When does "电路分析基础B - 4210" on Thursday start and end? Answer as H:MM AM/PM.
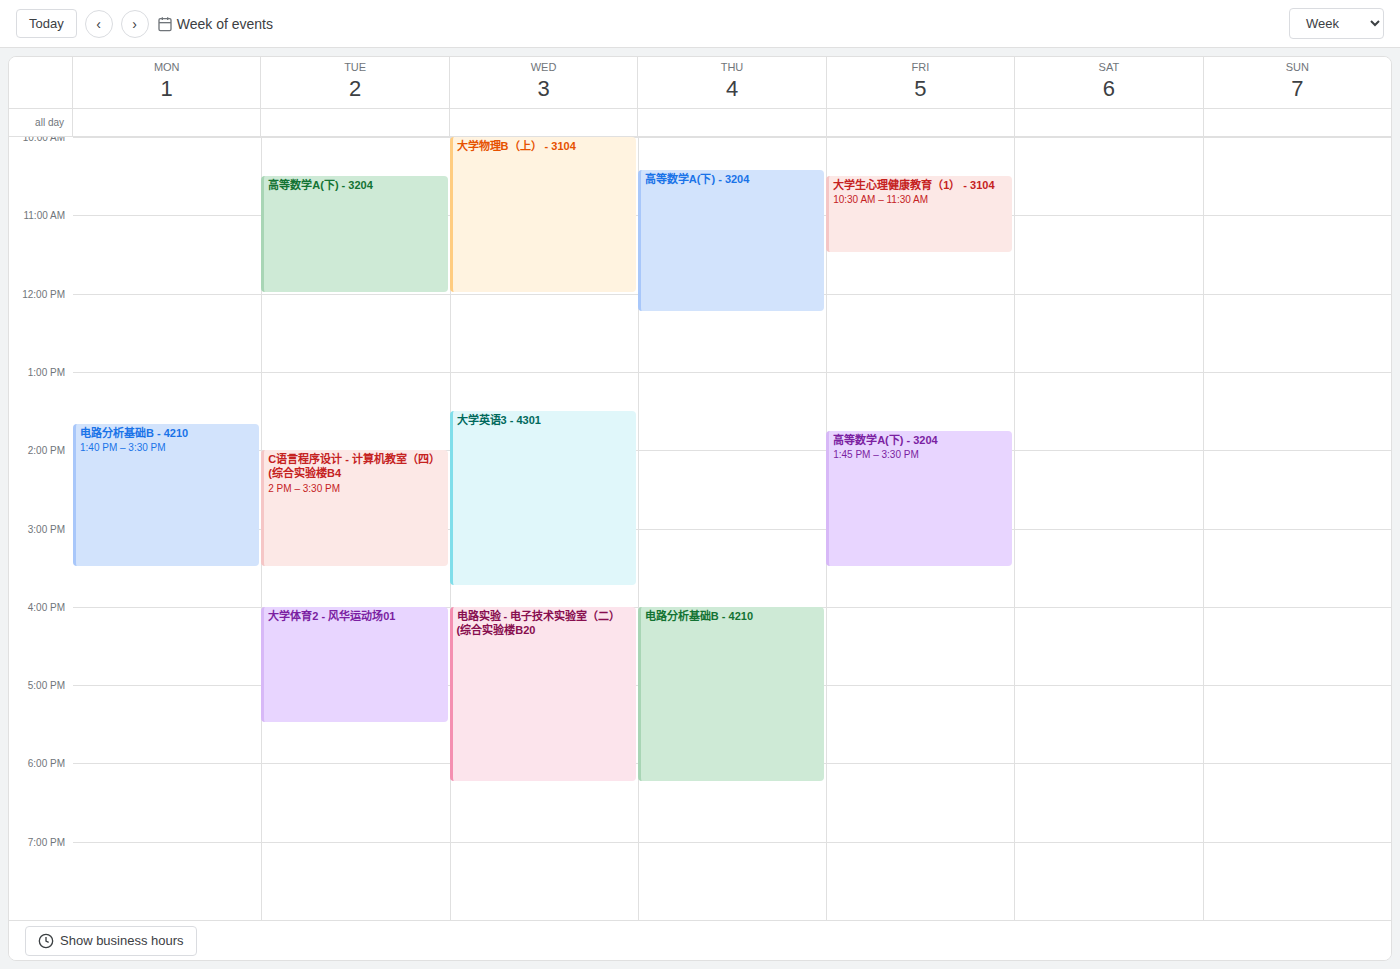
4:00 PM to 6:15 PM